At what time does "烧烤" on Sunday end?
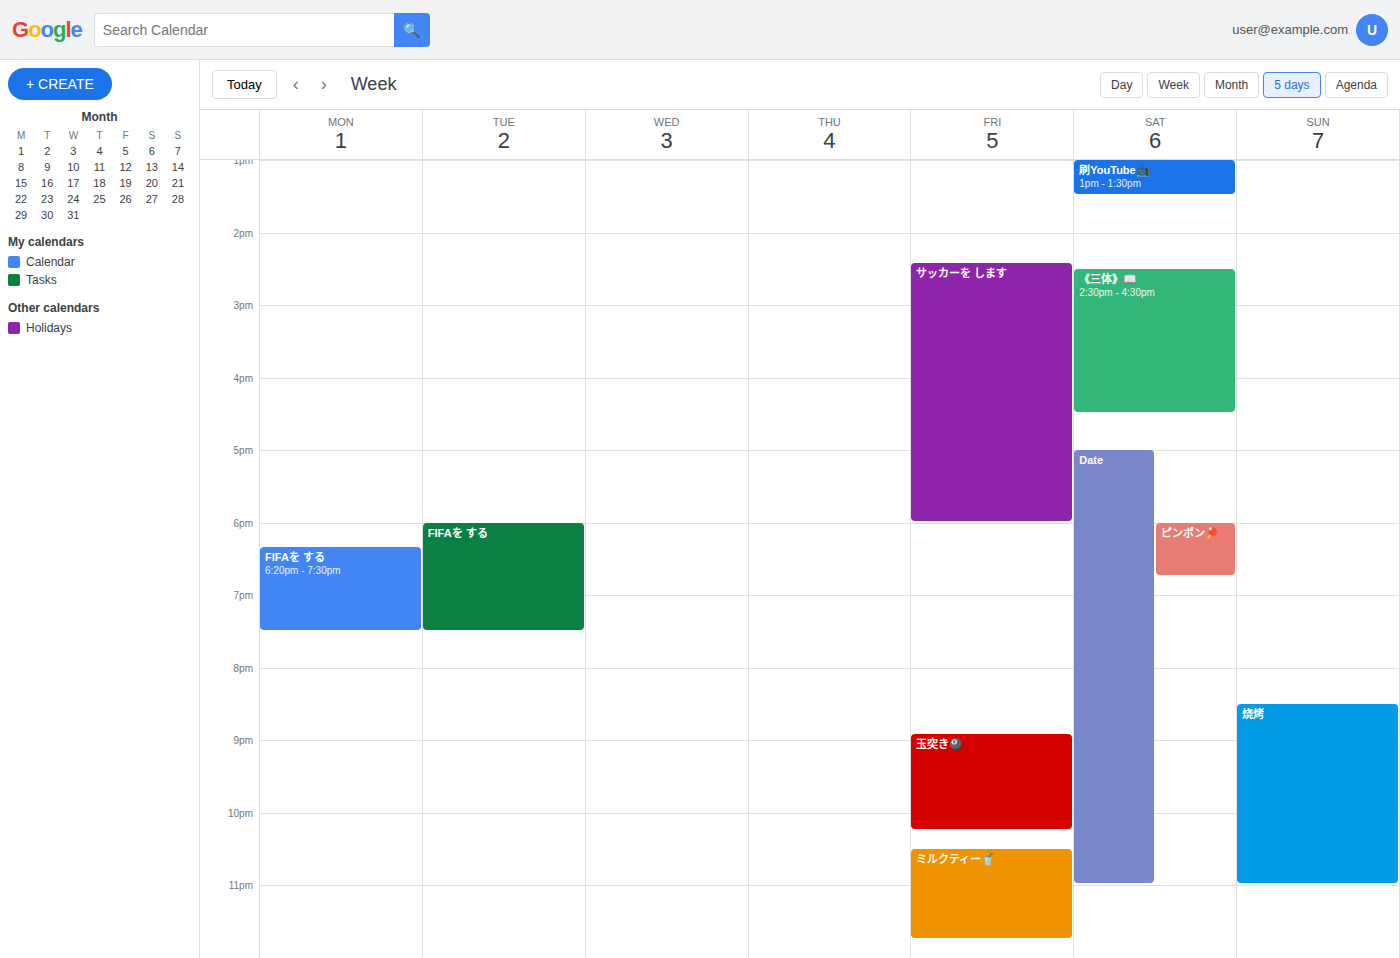
11:00 PM